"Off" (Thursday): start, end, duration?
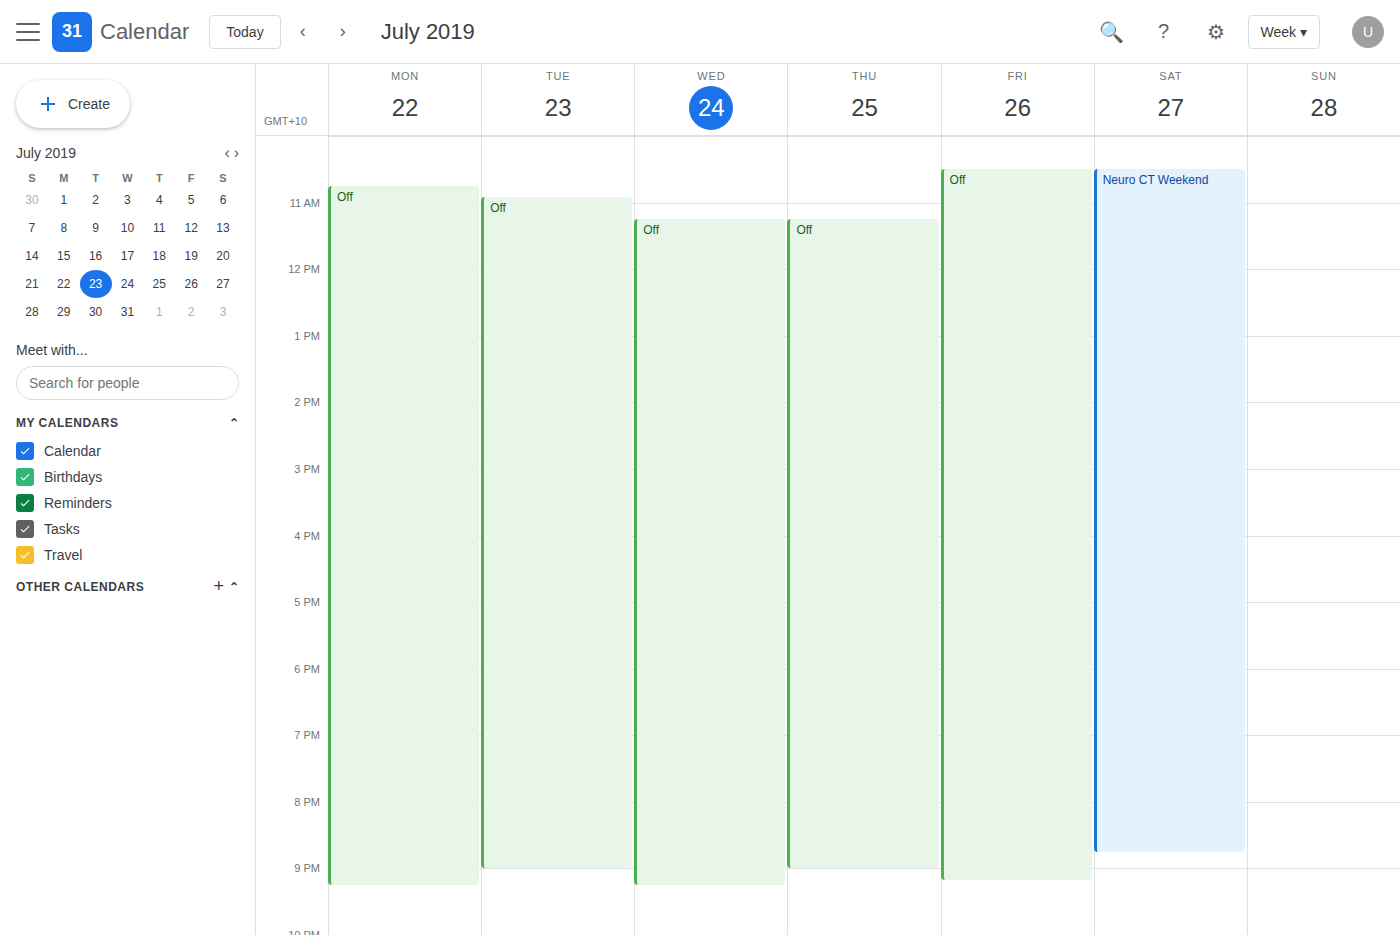
11:15 AM to 9:00 PM, 9 hours 45 minutes